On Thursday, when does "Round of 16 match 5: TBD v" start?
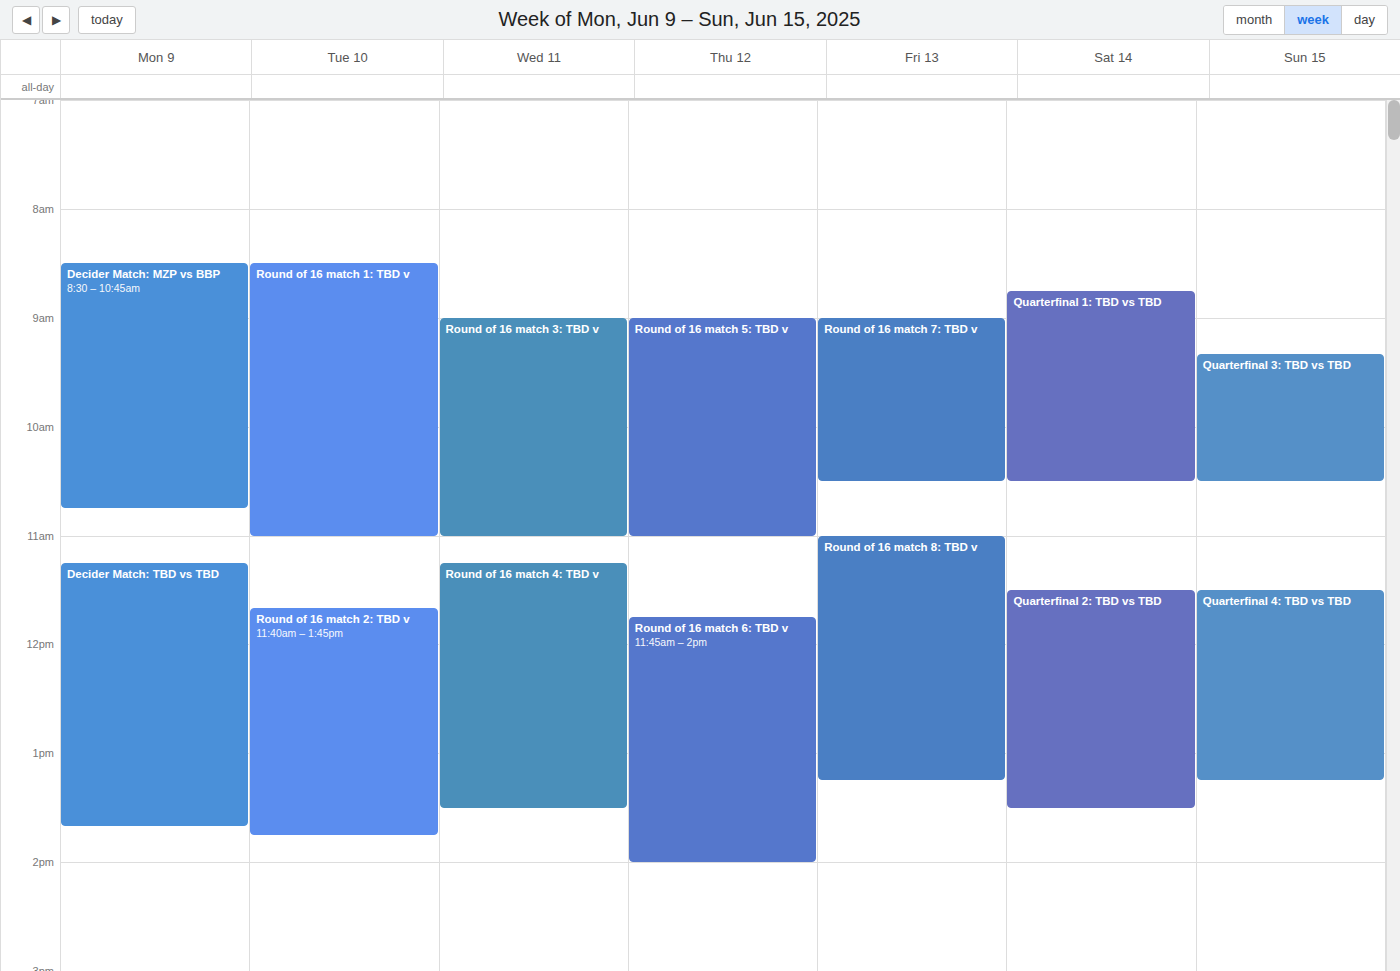
9:00 AM